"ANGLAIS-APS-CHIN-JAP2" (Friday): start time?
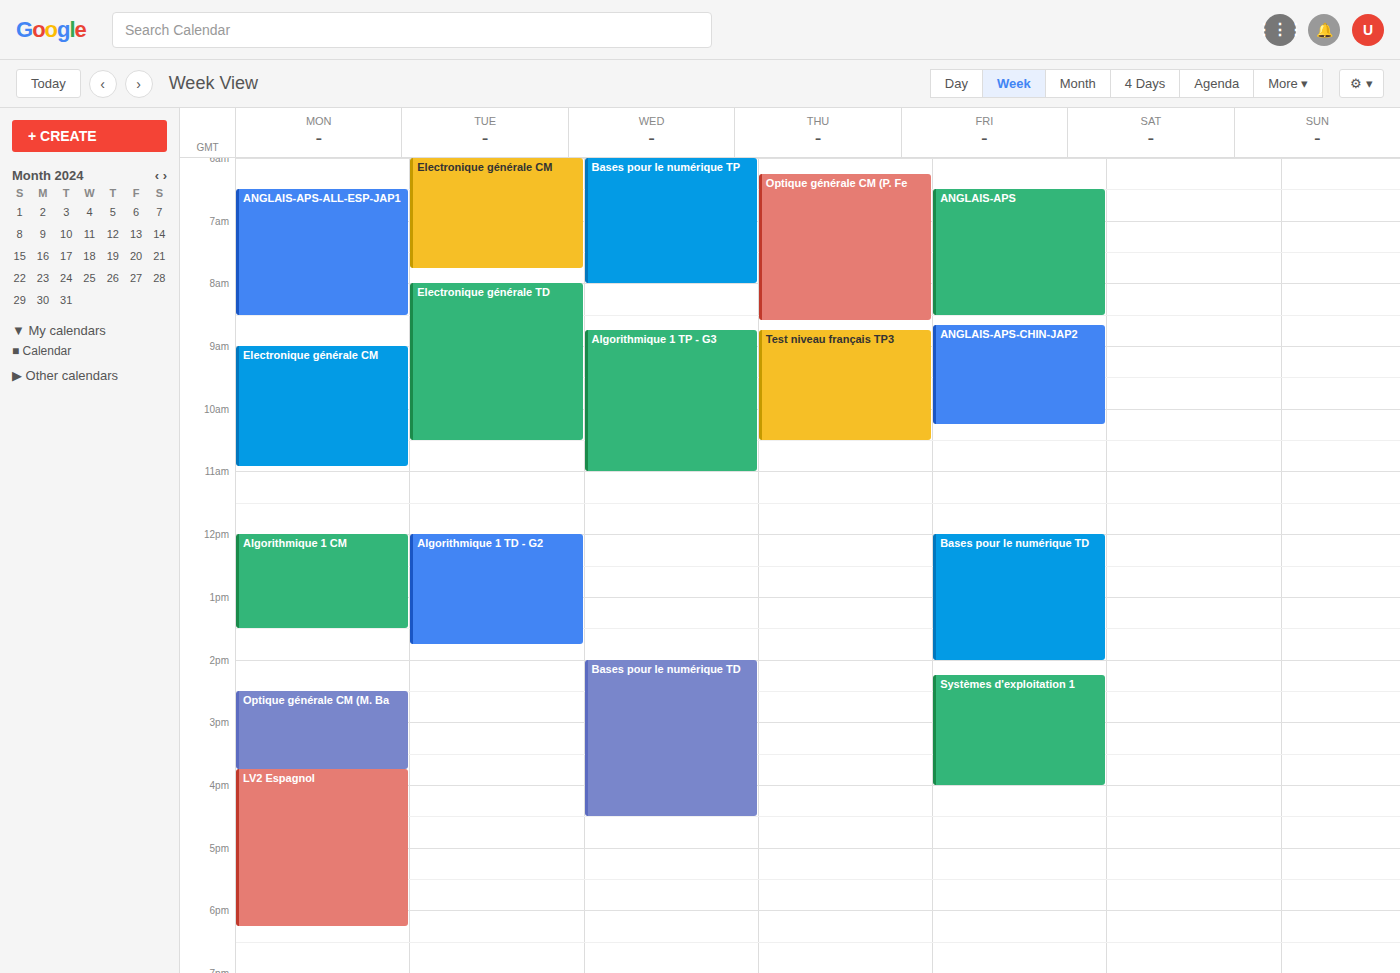
8:40 AM